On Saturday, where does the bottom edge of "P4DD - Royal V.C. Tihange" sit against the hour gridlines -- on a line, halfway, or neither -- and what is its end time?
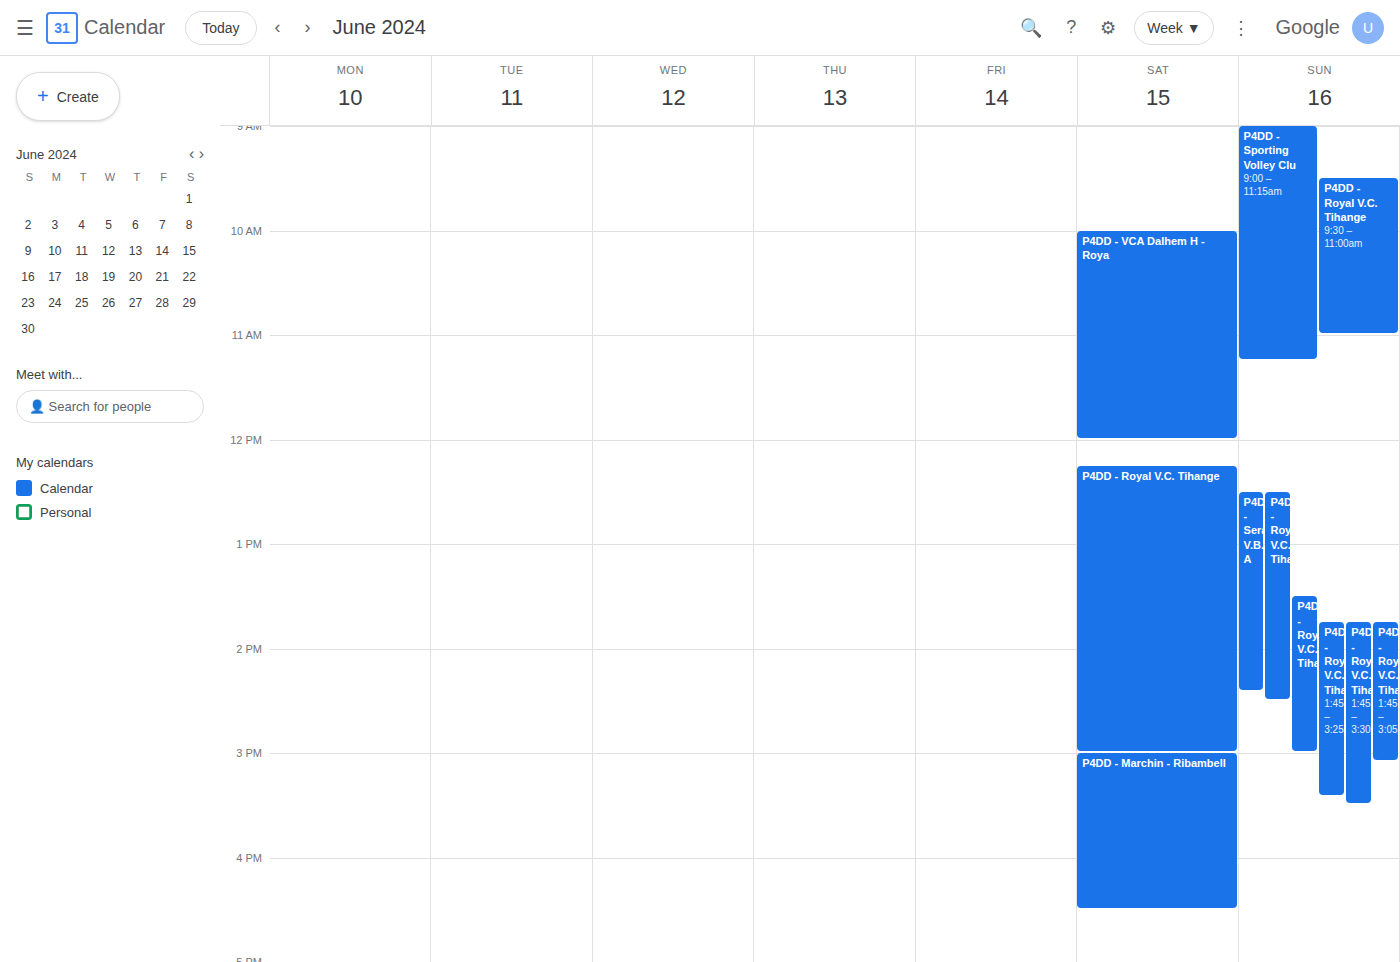
3:00 PM -- exactly on the 3 PM line.